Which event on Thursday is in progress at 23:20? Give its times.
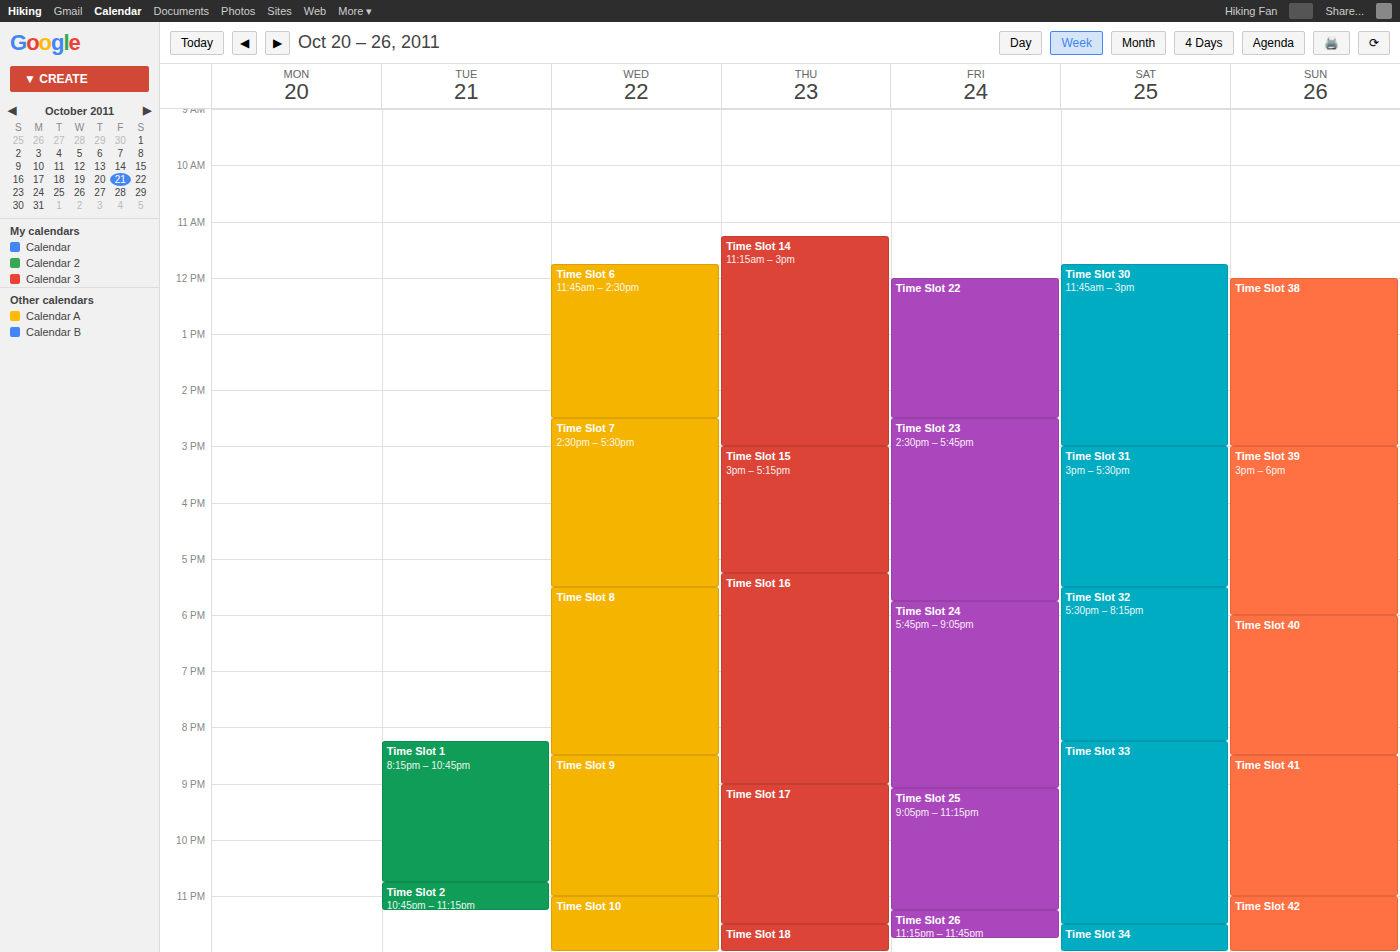
"Time Slot 17", 21:00 to 23:30